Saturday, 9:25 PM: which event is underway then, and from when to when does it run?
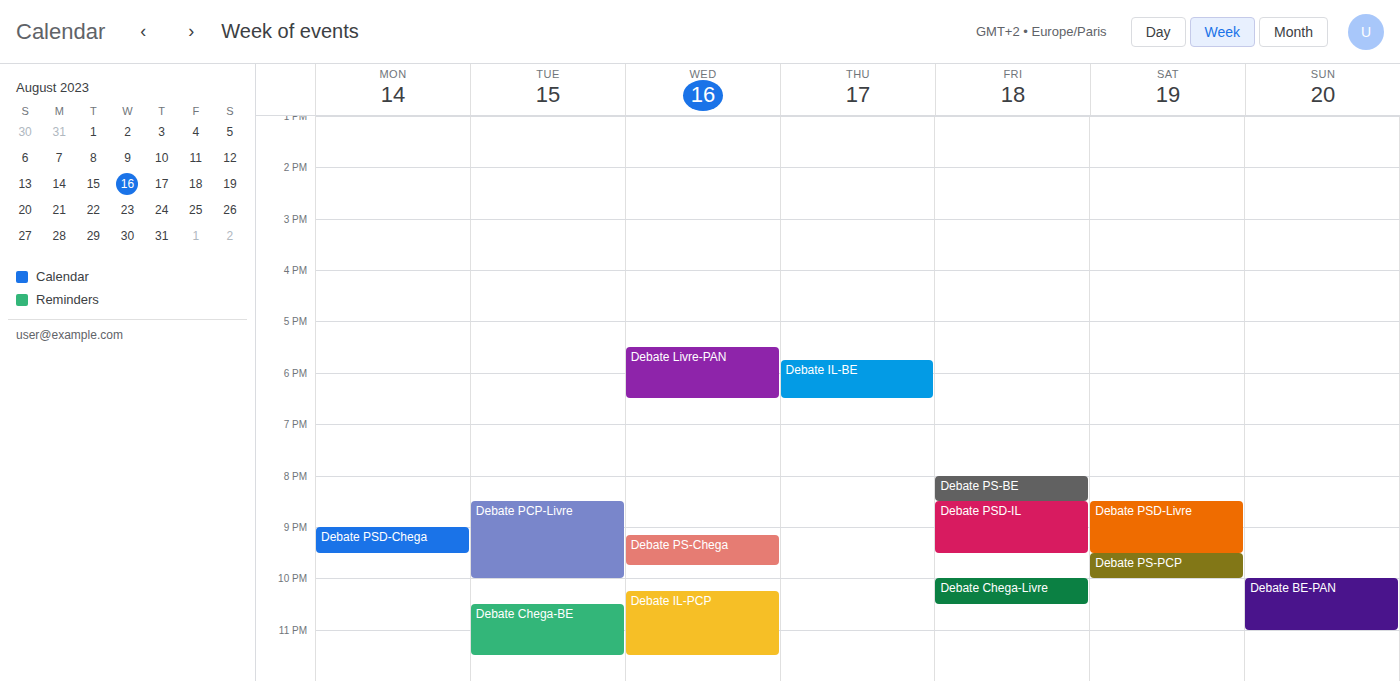
"Debate PSD-Livre", 8:30 PM to 9:30 PM